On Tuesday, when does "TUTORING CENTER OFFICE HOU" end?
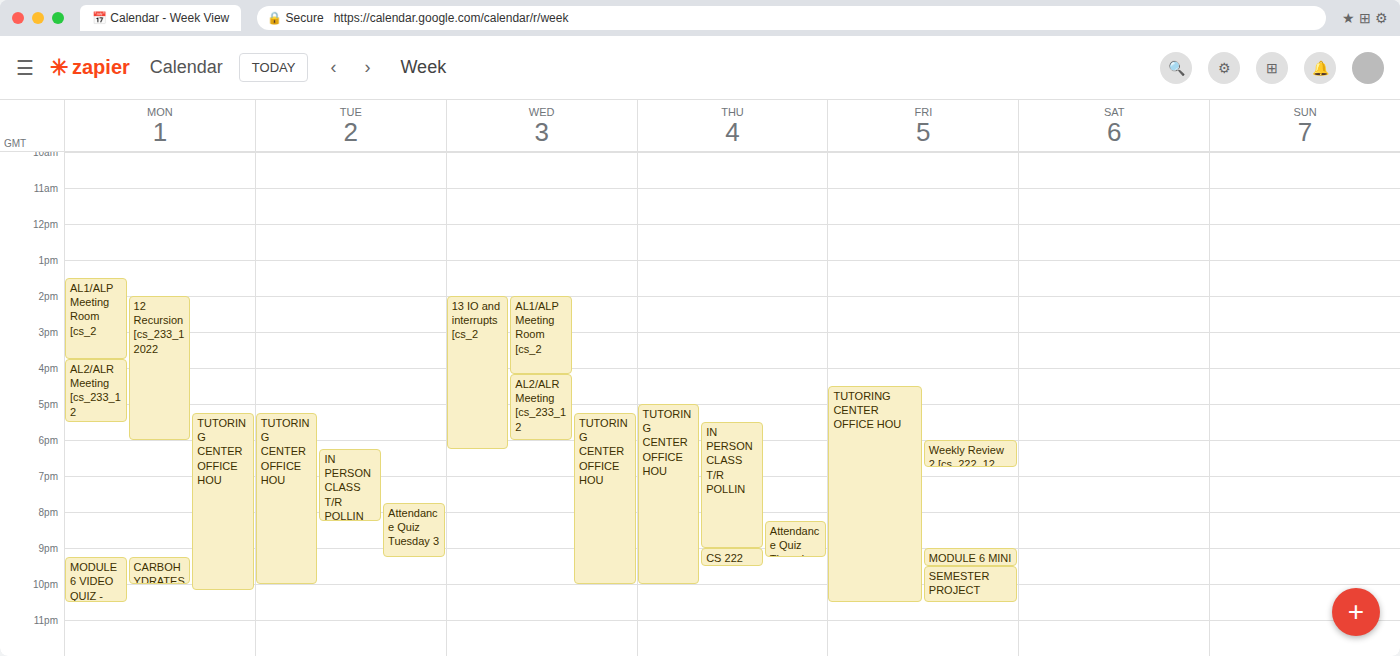
10:00 PM